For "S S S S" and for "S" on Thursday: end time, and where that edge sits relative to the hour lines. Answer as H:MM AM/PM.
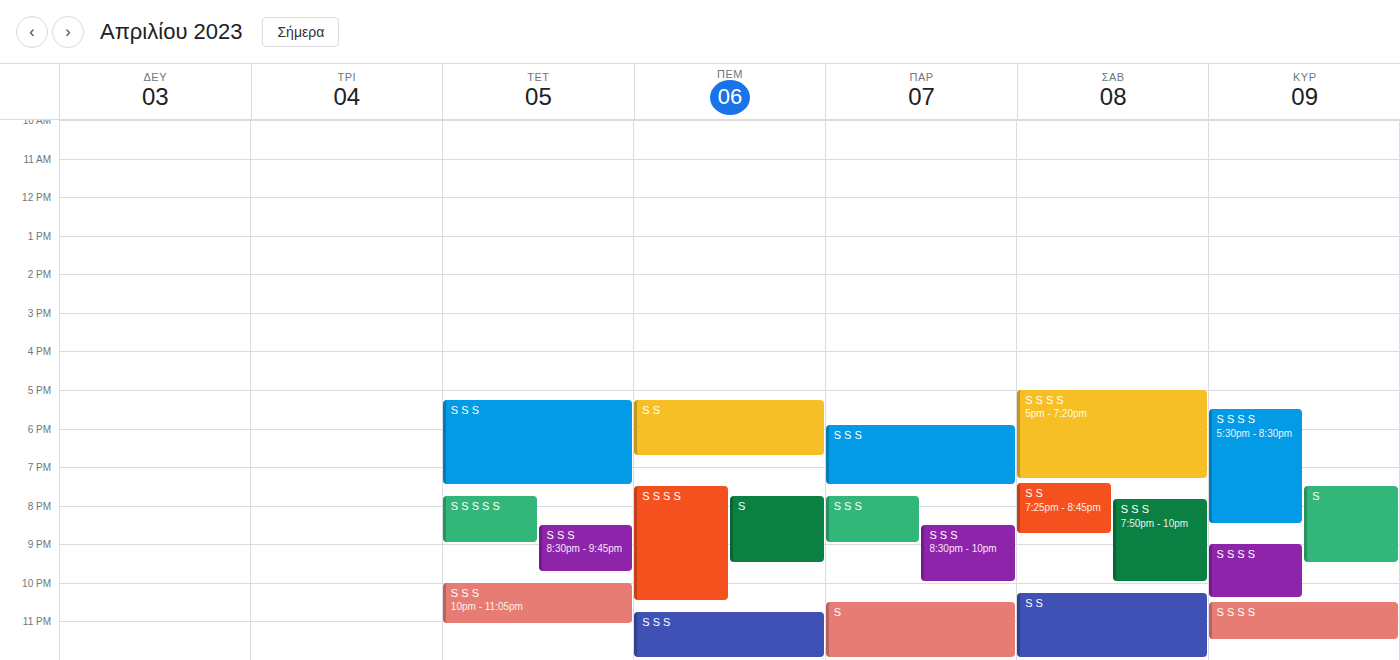
"S S S S": 10:30 PM, halfway between the 10 PM and 11 PM lines. "S": 9:30 PM, halfway between the 9 PM and 10 PM lines.